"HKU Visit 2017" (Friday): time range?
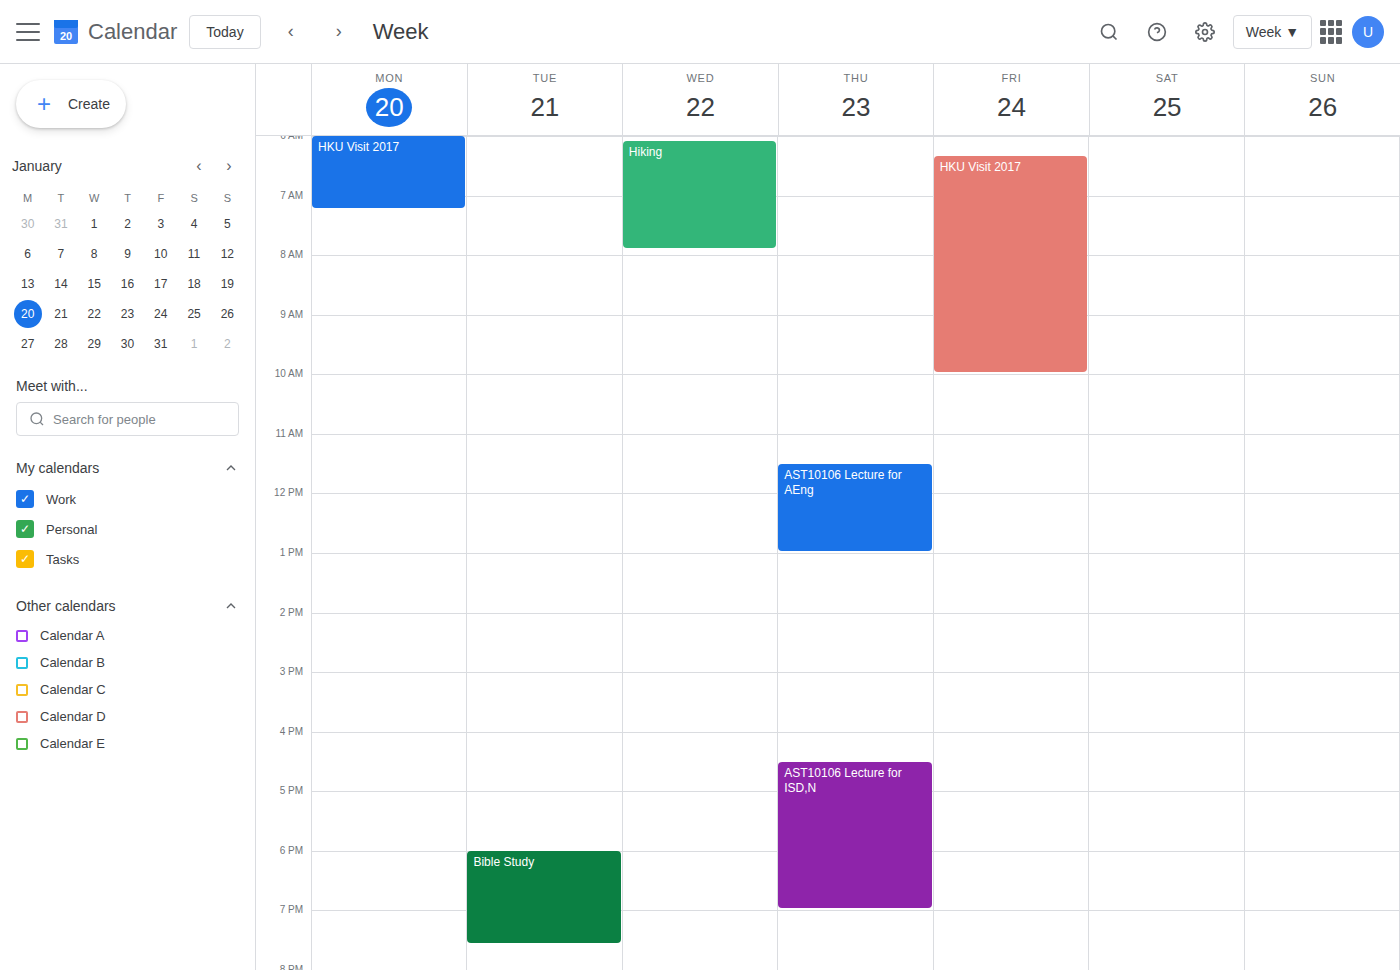
6:20 AM to 10:00 AM